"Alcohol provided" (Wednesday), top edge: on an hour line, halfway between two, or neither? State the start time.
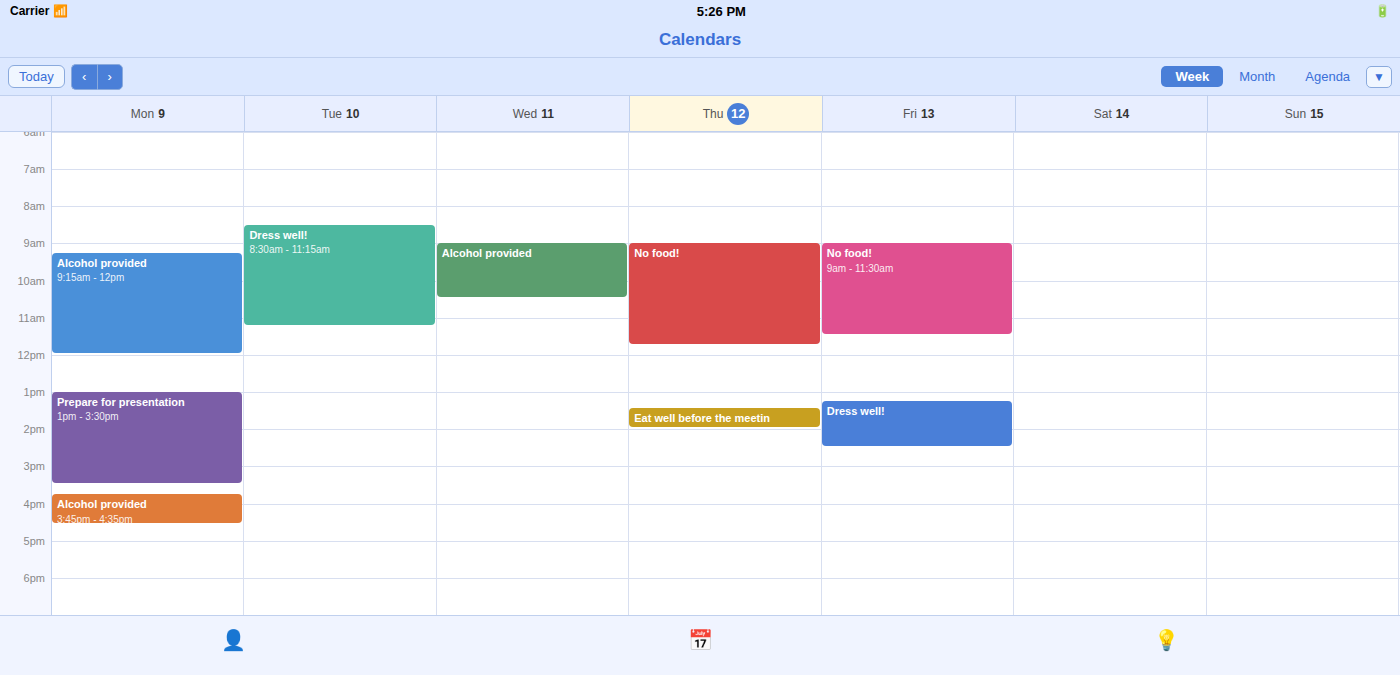
9:00 AM -- exactly on the 9 AM line.